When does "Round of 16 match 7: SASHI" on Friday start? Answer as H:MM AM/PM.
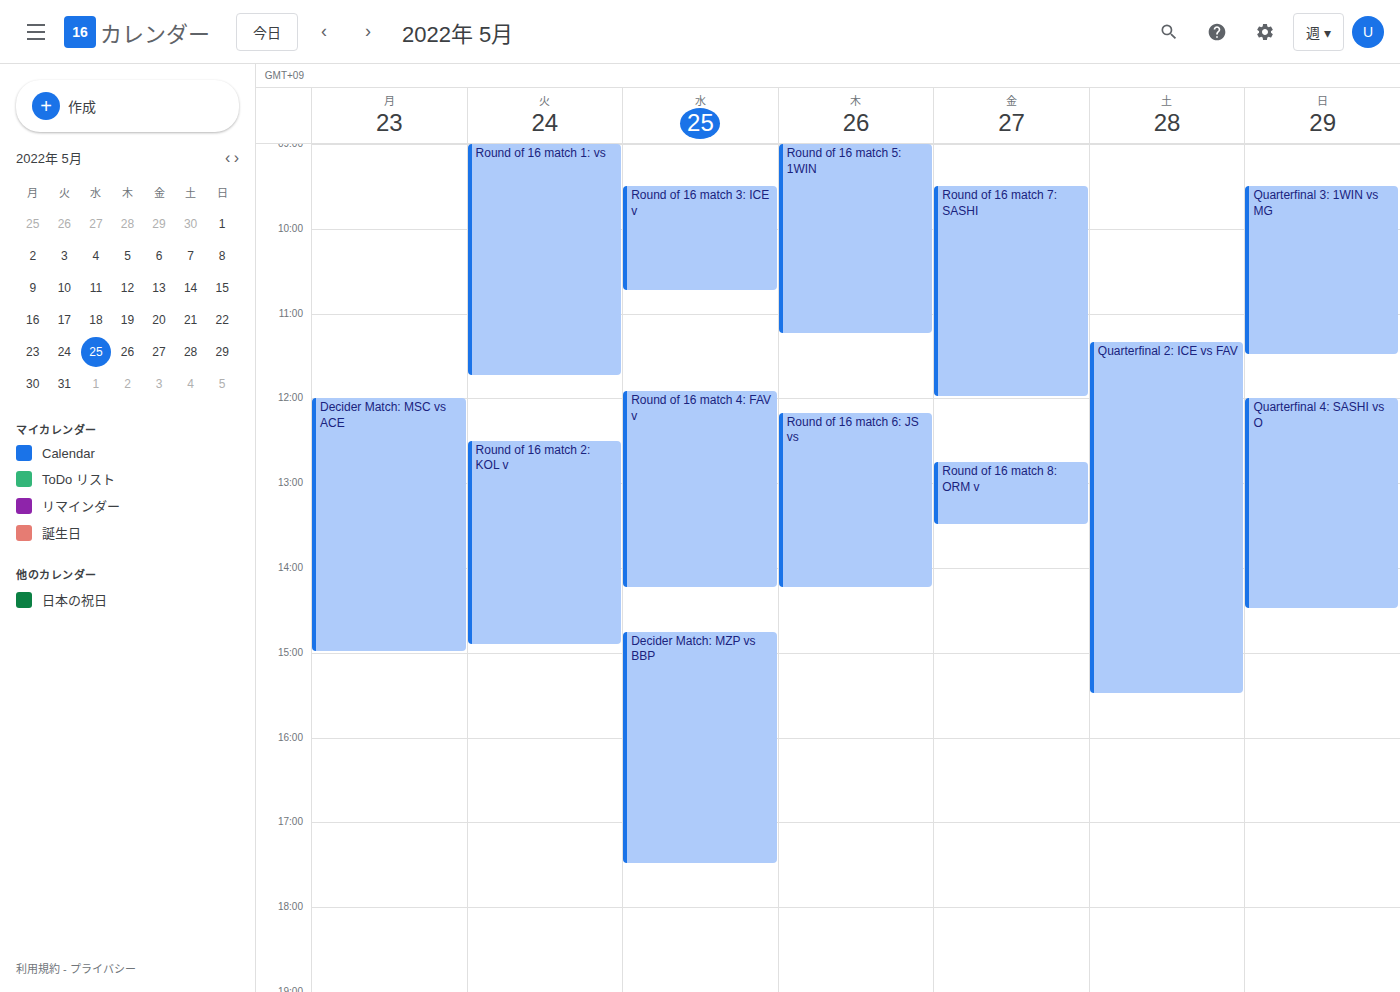
9:30 AM